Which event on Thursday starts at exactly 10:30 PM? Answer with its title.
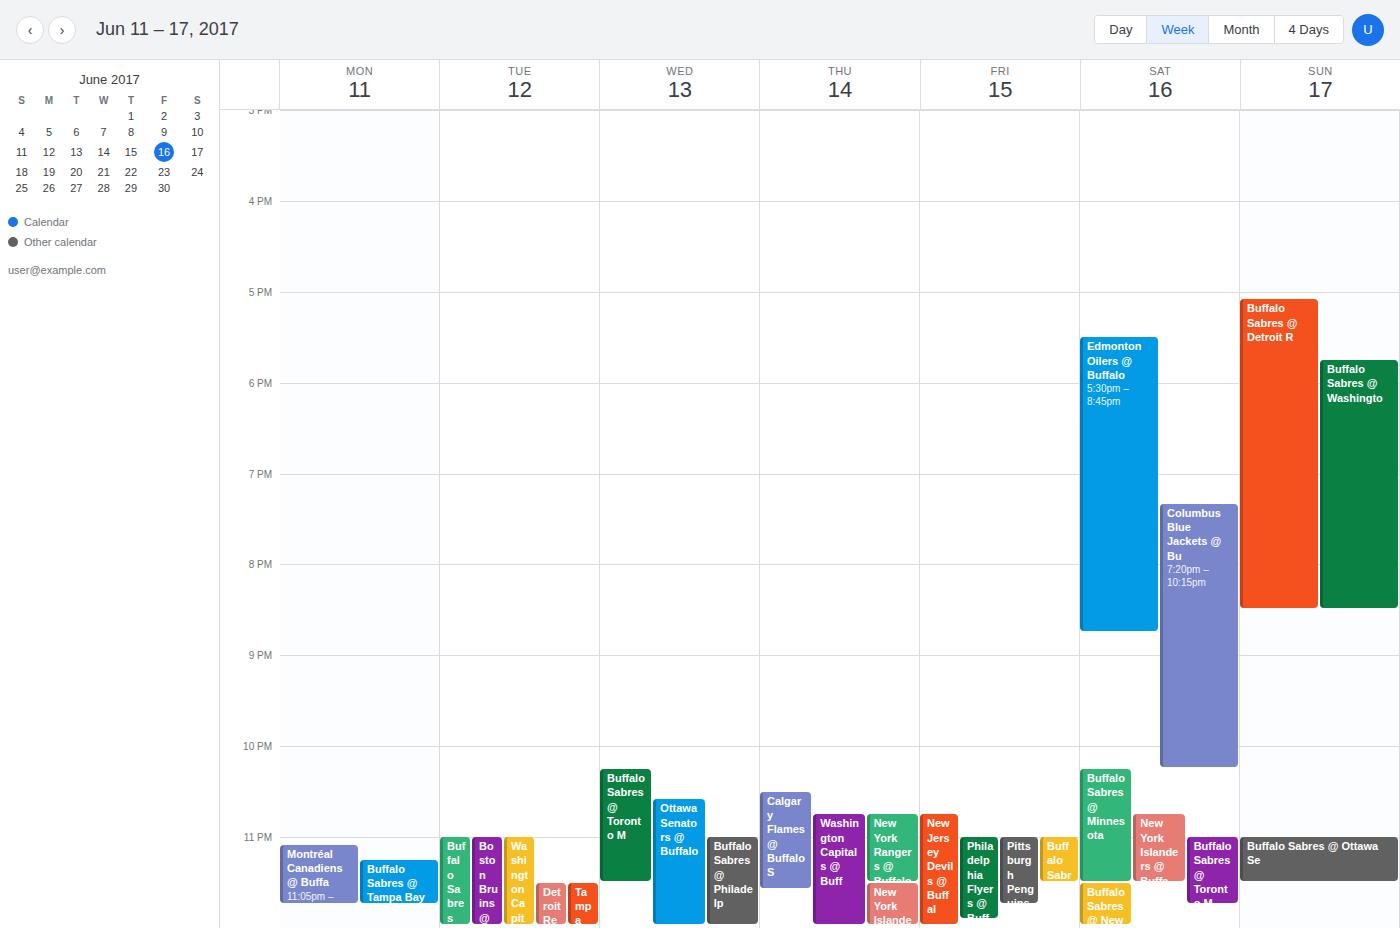
"Calgary Flames @ Buffalo S"